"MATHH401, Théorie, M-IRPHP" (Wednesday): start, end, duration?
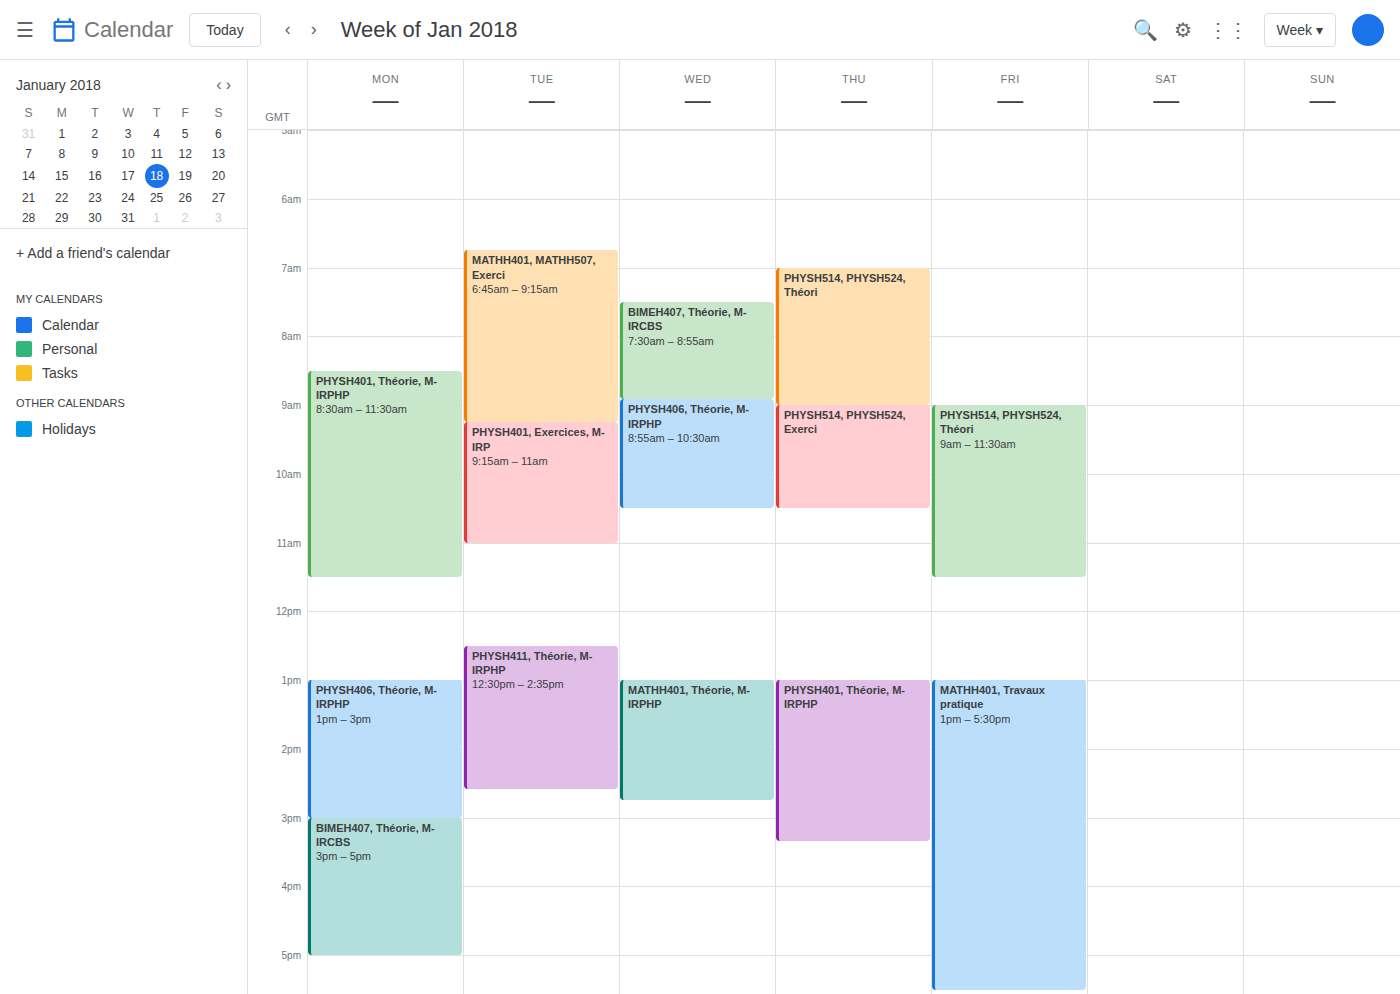
13:00 to 14:45, 1 hour 45 minutes